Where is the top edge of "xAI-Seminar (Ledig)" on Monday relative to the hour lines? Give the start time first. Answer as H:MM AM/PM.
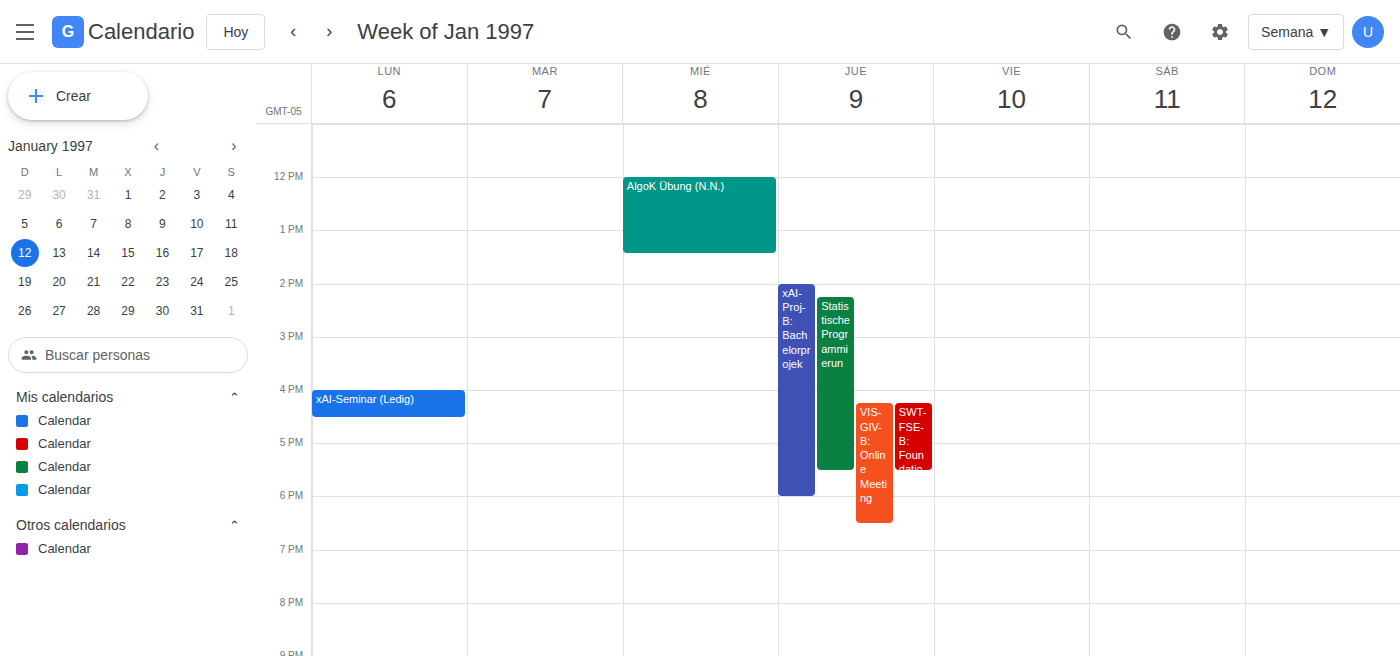
4:00 PM -- exactly on the 4 PM line.